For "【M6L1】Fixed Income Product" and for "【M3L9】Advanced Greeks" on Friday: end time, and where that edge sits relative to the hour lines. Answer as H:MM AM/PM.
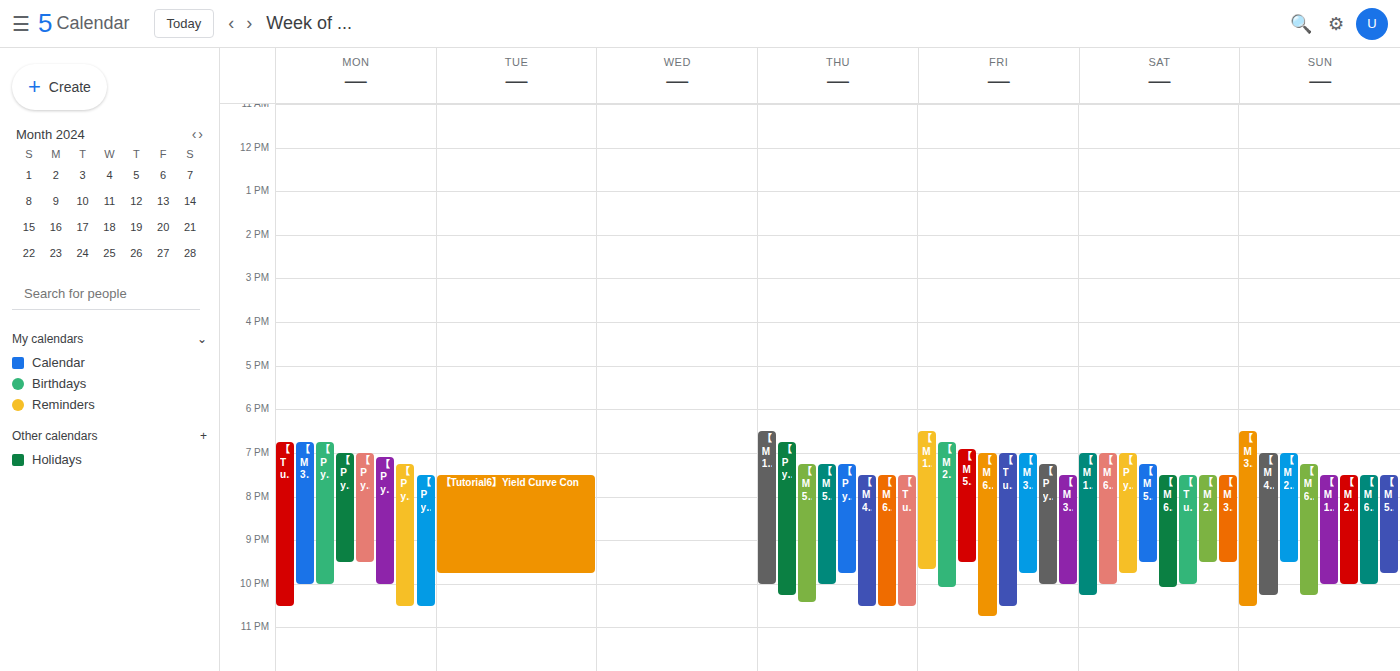
"【M6L1】Fixed Income Product": 10:45 PM, neither: three quarters of the way from the 10 PM line to the 11 PM line. "【M3L9】Advanced Greeks": 9:45 PM, neither: three quarters of the way from the 9 PM line to the 10 PM line.